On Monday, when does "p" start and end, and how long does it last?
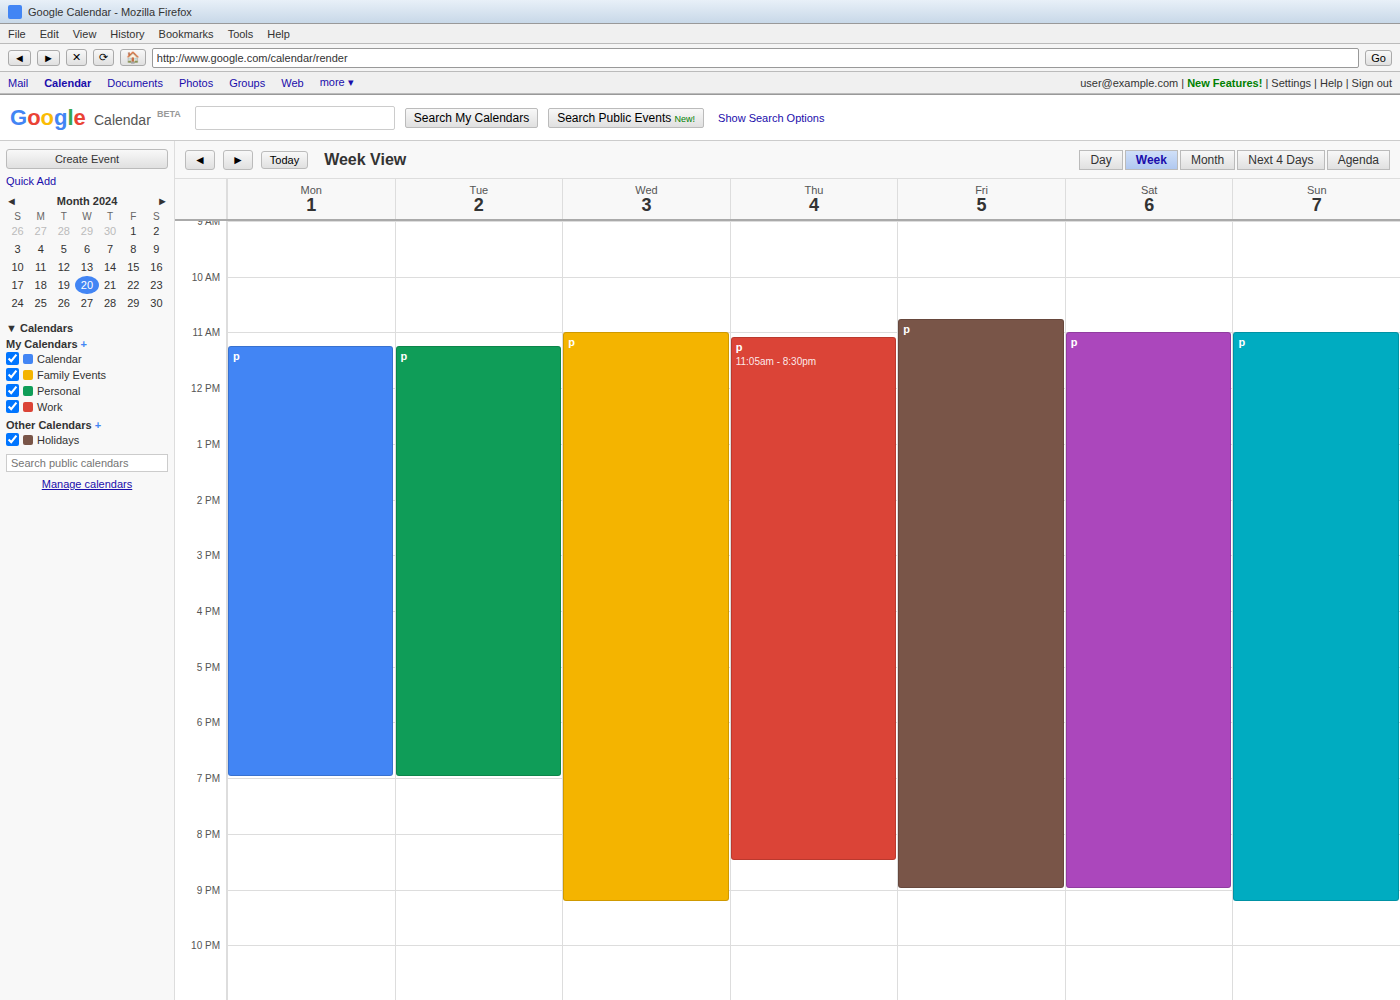
11:15 AM to 7:00 PM, 7 hours 45 minutes